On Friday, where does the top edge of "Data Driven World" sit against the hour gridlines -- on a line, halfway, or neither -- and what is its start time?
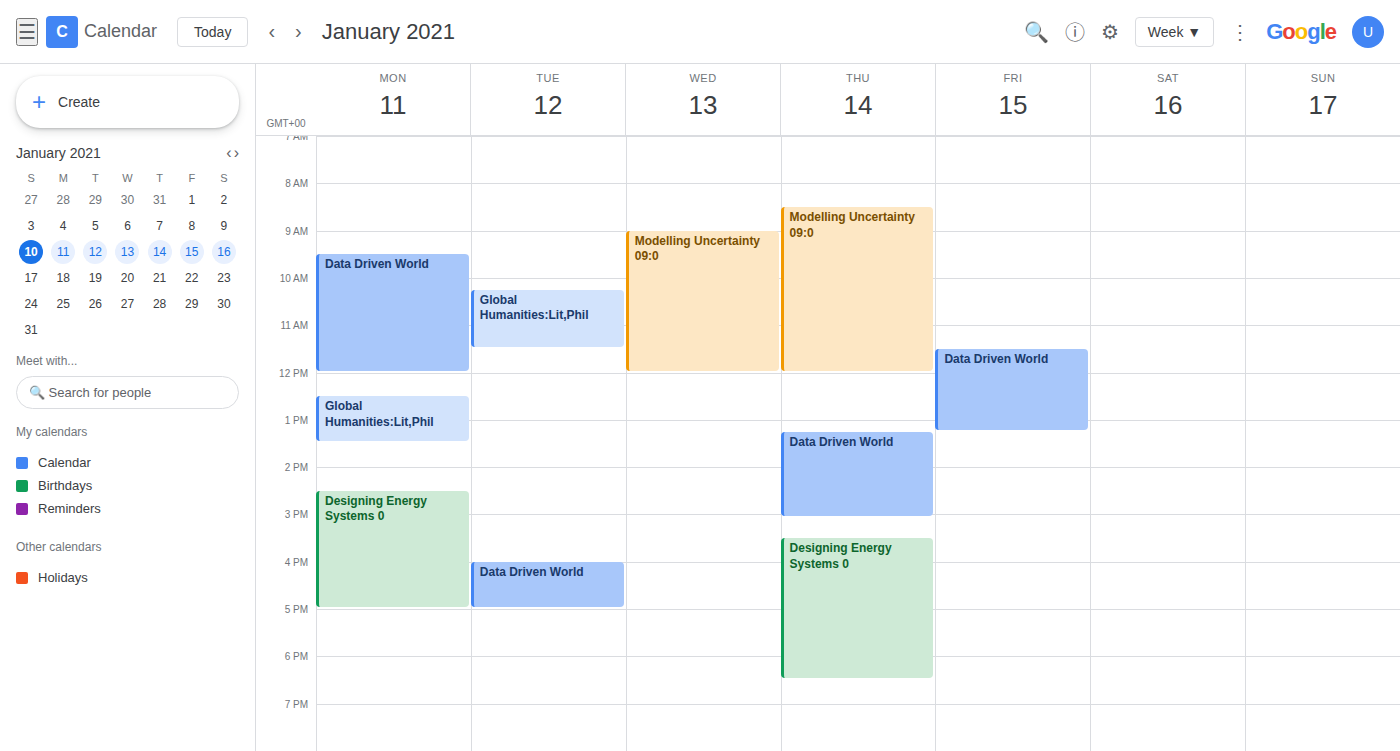
11:30 -- halfway between the 11:00 and 12:00 lines.